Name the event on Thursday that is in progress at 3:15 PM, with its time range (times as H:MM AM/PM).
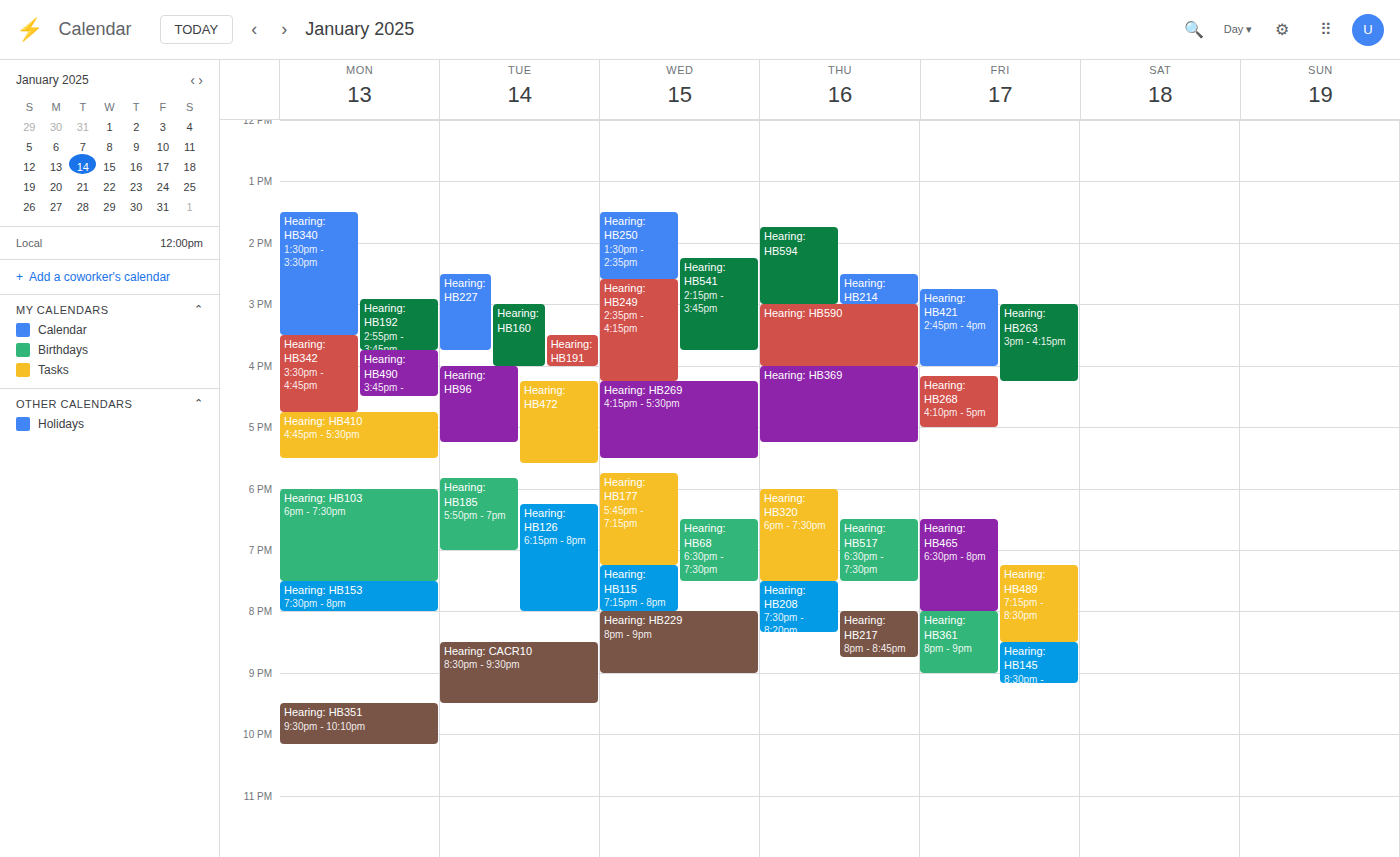
"Hearing: HB590", 3:00 PM to 4:00 PM